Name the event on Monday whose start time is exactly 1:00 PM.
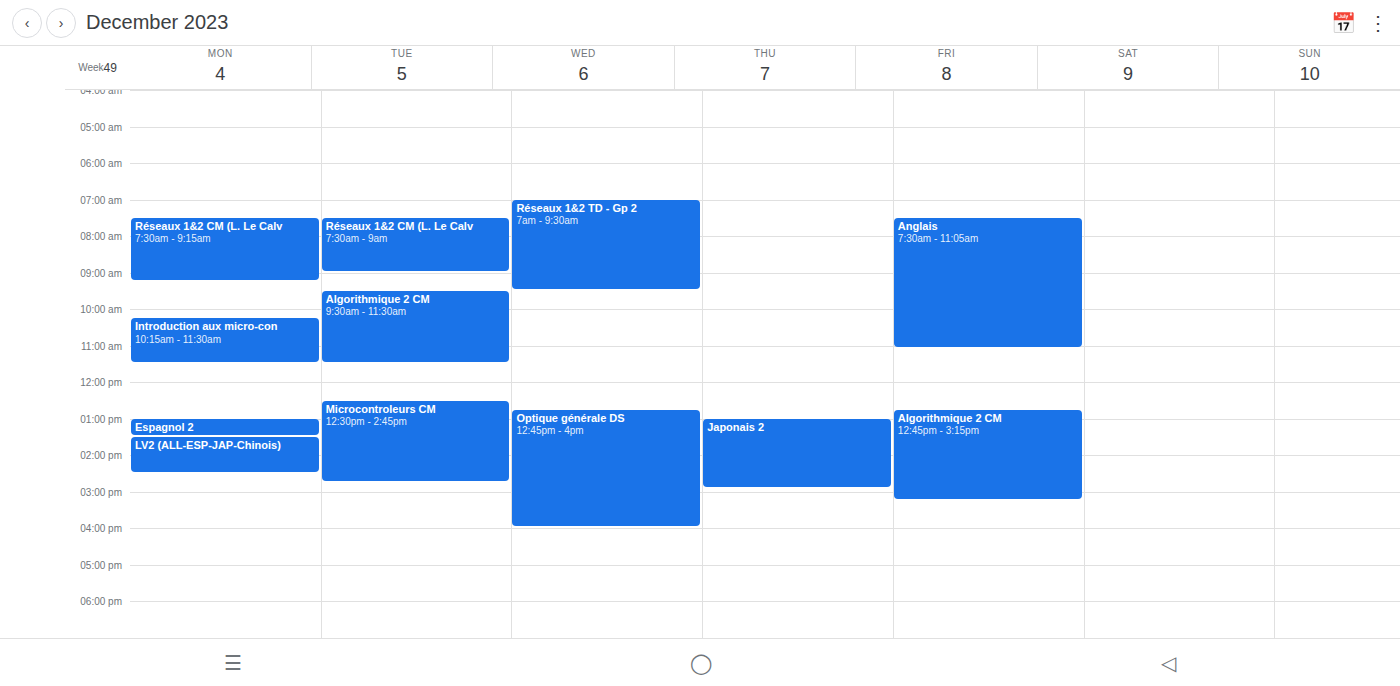
"Espagnol 2"